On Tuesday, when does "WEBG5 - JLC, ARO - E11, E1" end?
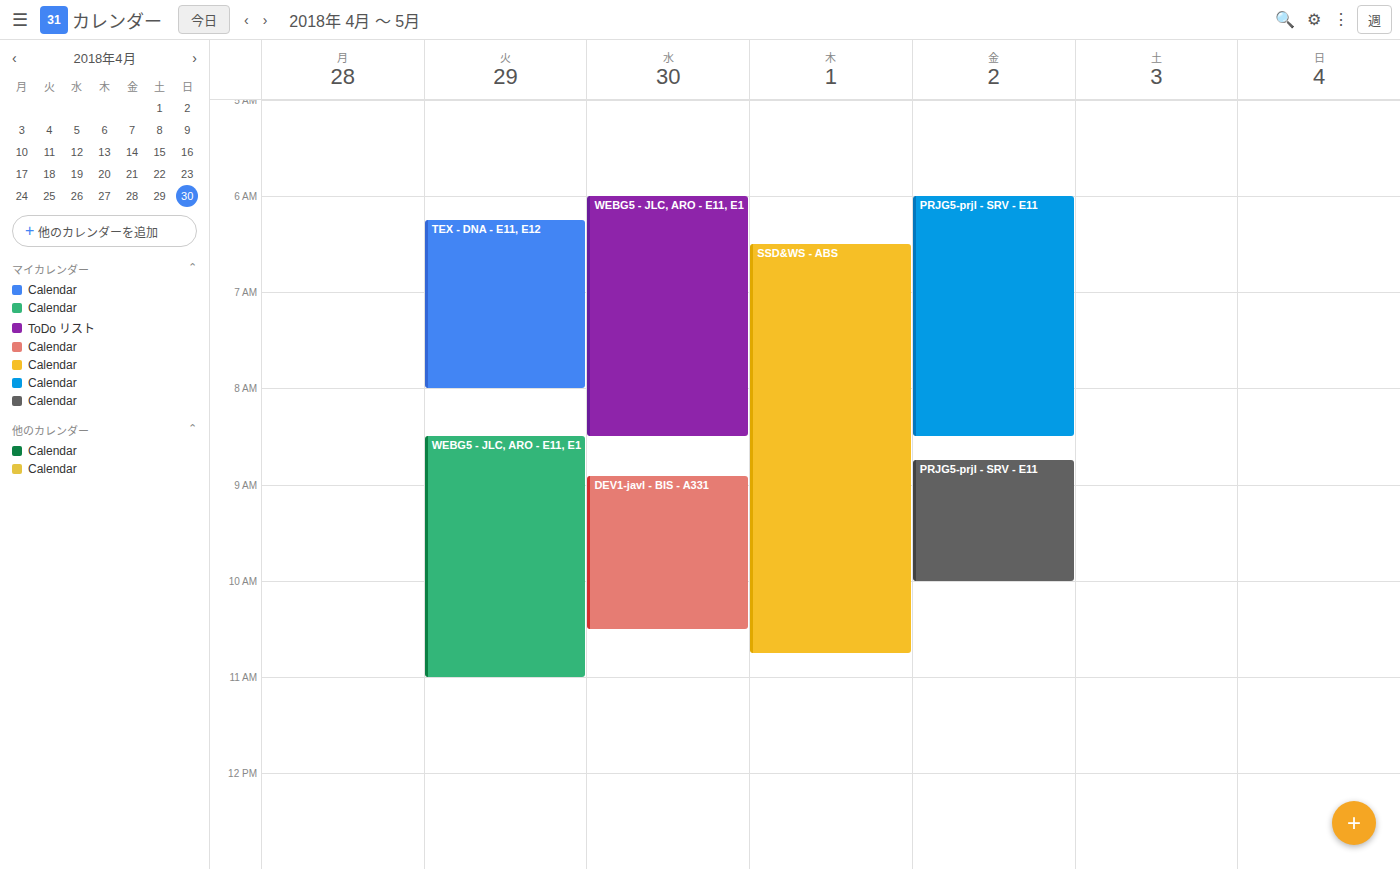
11:00 AM